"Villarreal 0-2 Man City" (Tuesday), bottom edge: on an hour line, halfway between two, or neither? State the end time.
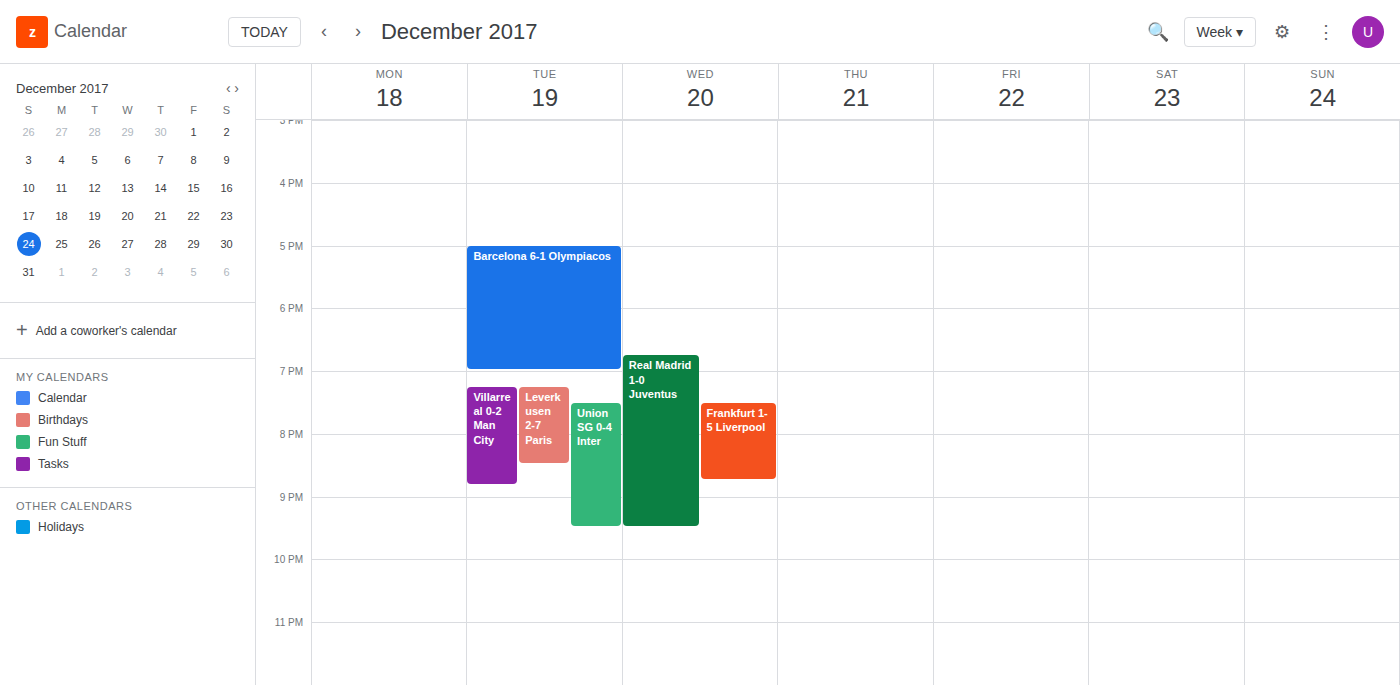
8:50 PM -- neither: 50 minutes below the 8 PM line and 10 minutes above the 9 PM line.